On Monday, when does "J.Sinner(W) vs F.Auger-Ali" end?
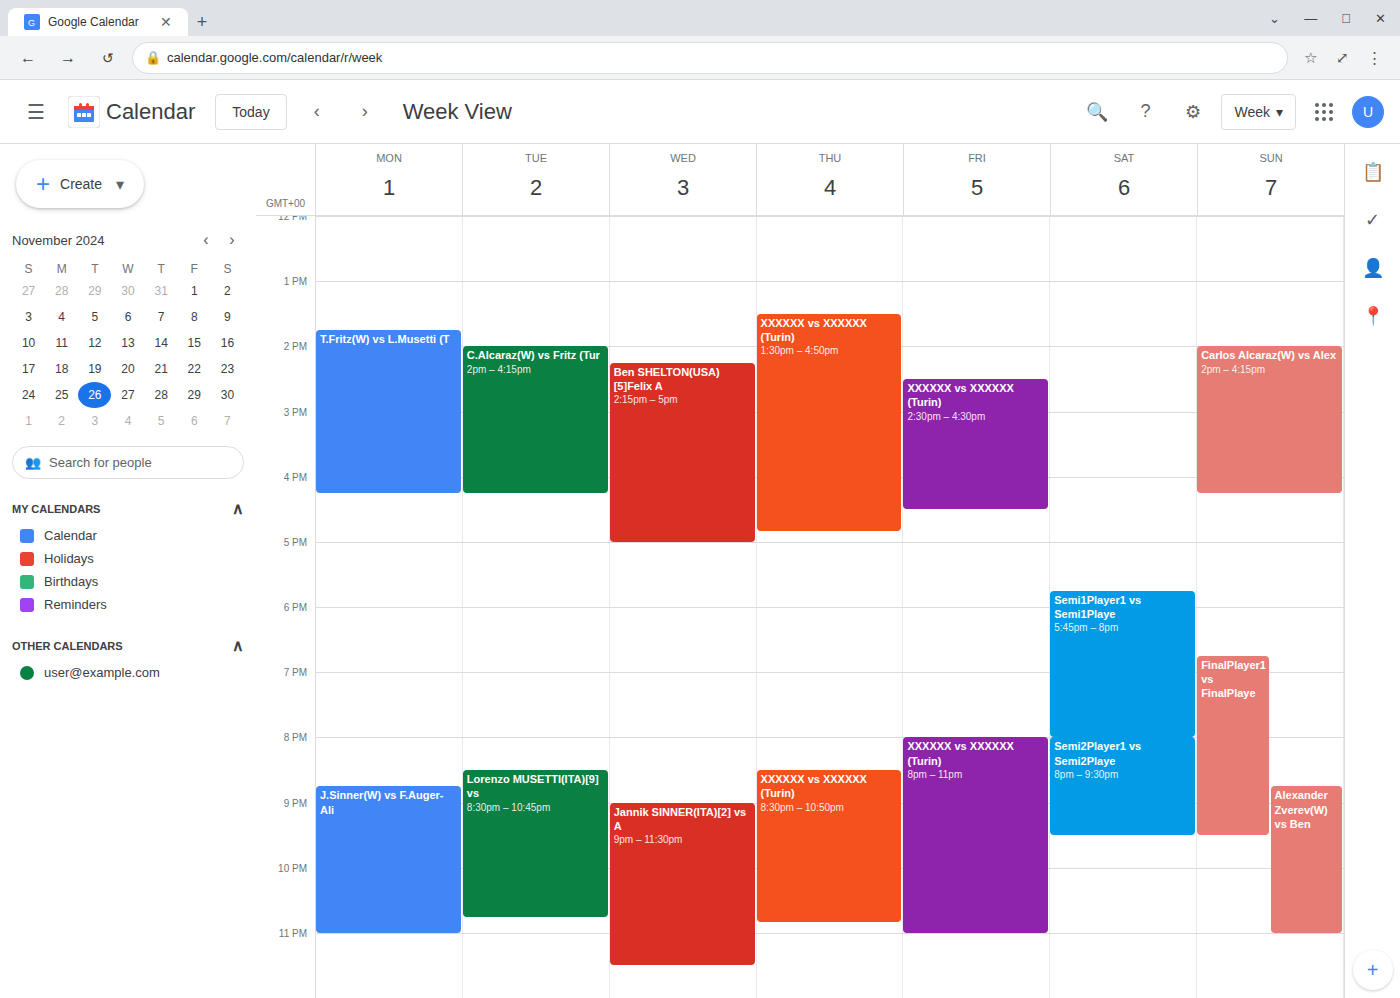
11:00 PM